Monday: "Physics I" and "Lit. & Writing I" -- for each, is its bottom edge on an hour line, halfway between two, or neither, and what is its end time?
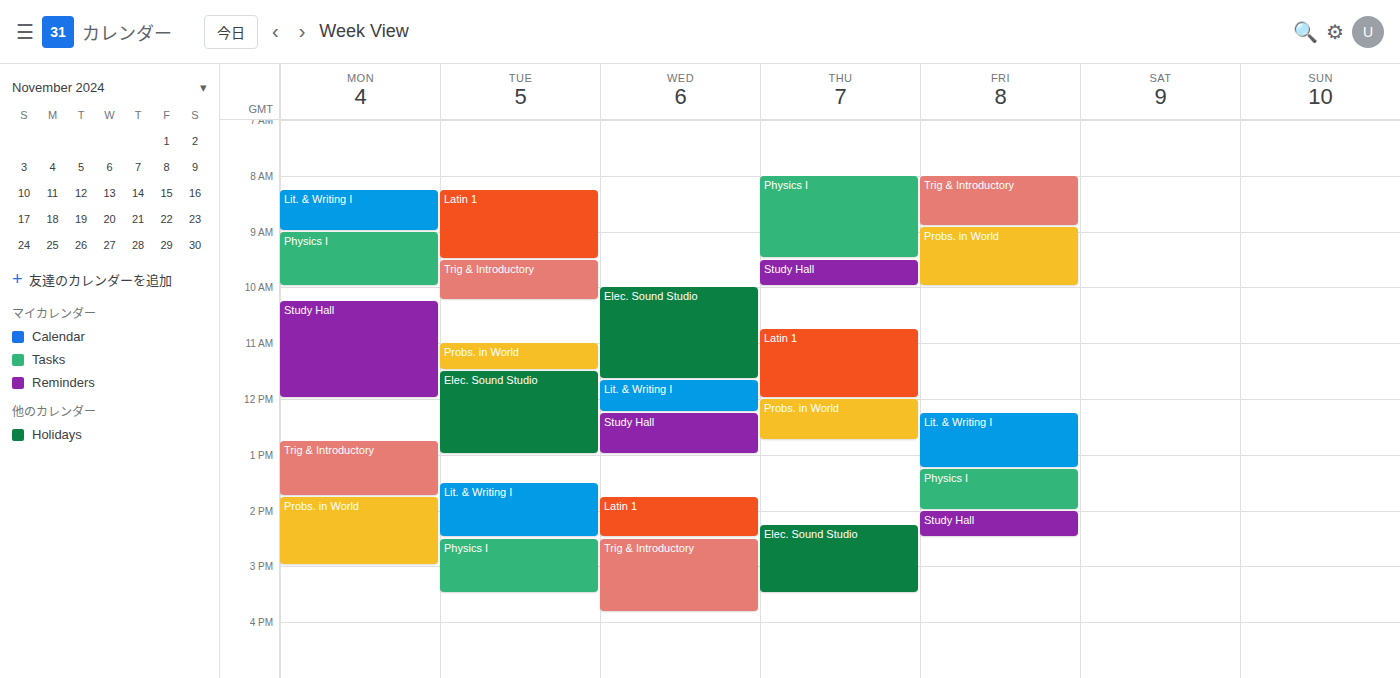
"Physics I": 10:00, exactly on the 10:00 line. "Lit. & Writing I": 09:00, exactly on the 09:00 line.